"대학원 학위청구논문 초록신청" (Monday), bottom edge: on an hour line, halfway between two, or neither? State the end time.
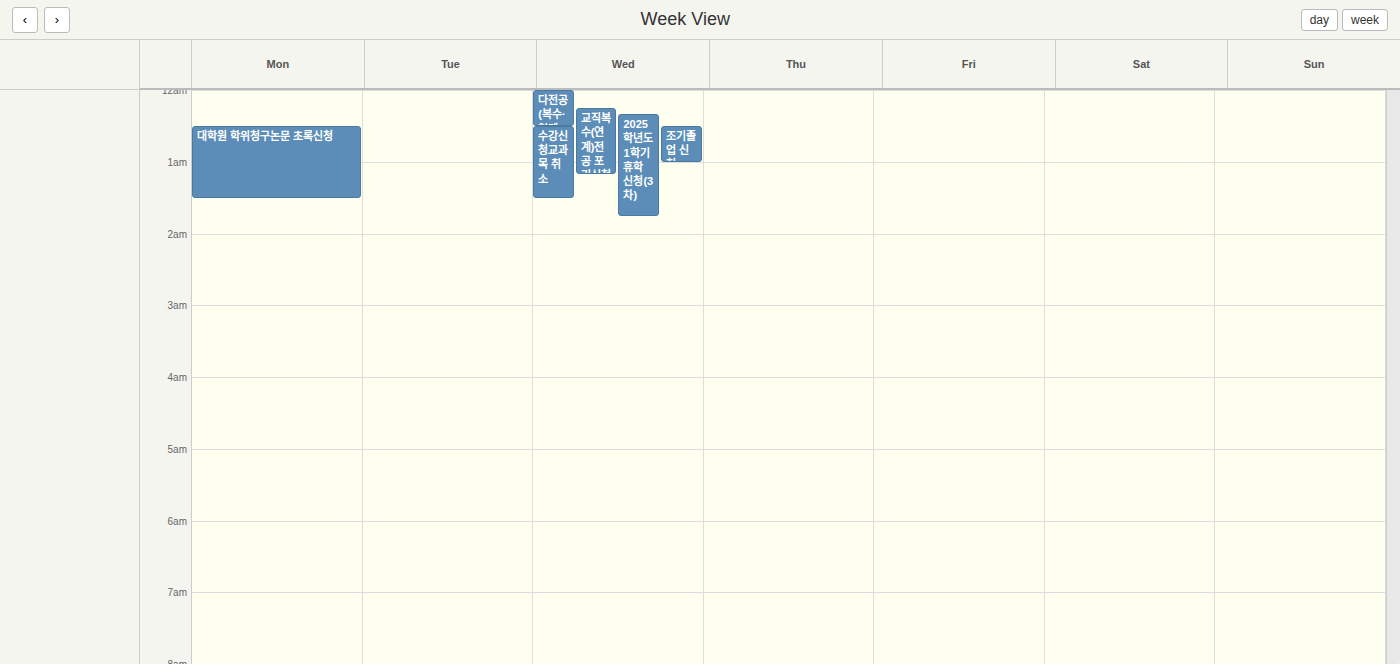
1:30 AM -- halfway between the 1 AM and 2 AM lines.